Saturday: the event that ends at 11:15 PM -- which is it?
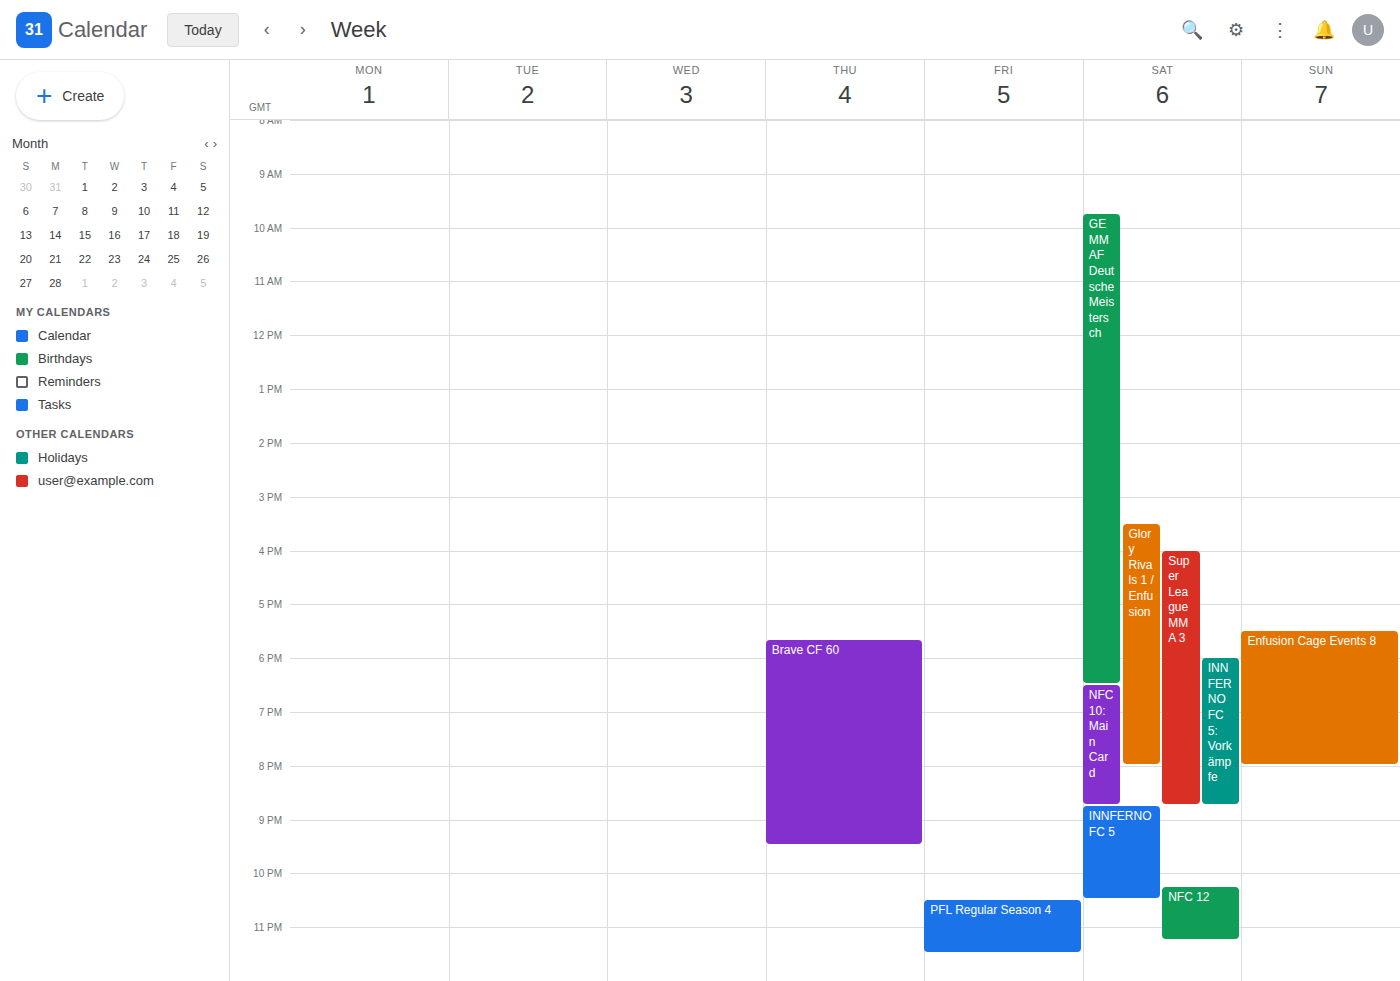
"NFC 12"